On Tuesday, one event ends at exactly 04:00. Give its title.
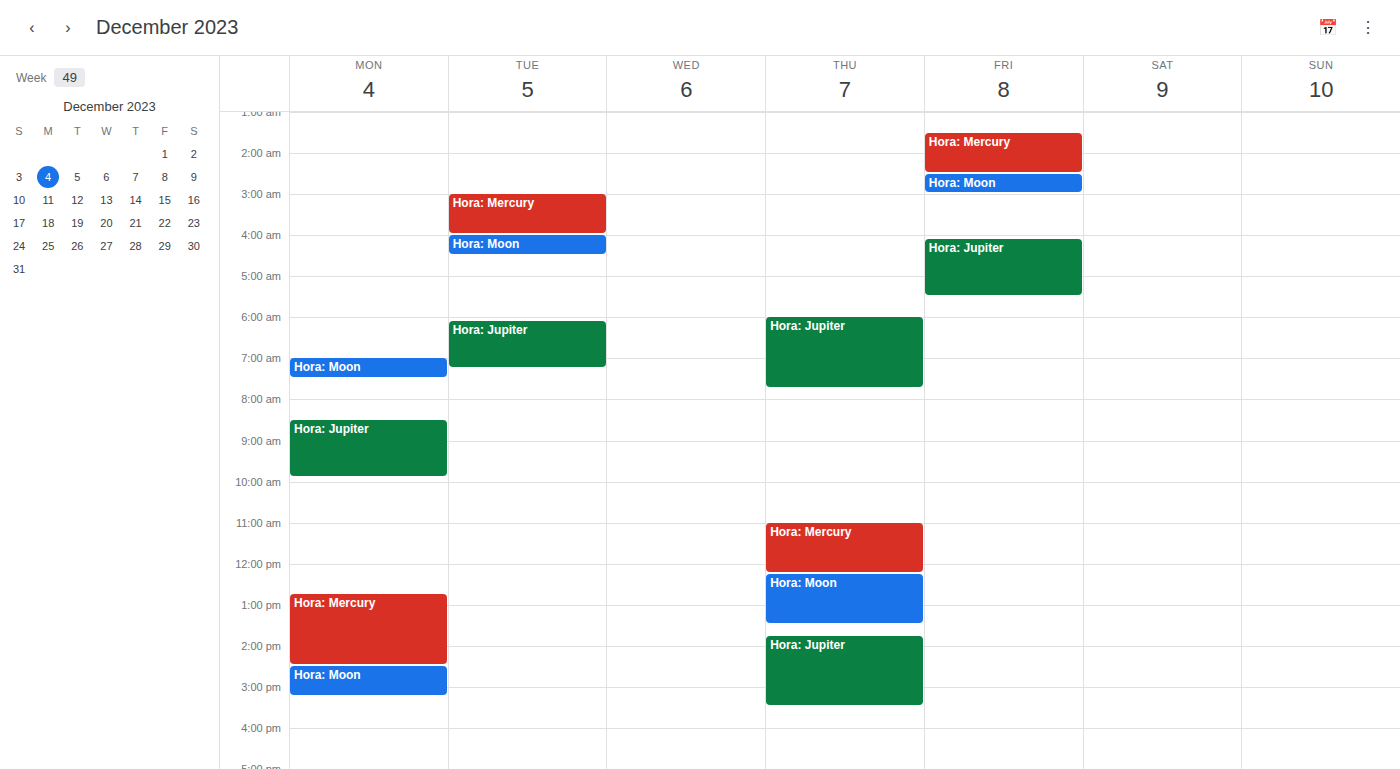
"Hora: Mercury"